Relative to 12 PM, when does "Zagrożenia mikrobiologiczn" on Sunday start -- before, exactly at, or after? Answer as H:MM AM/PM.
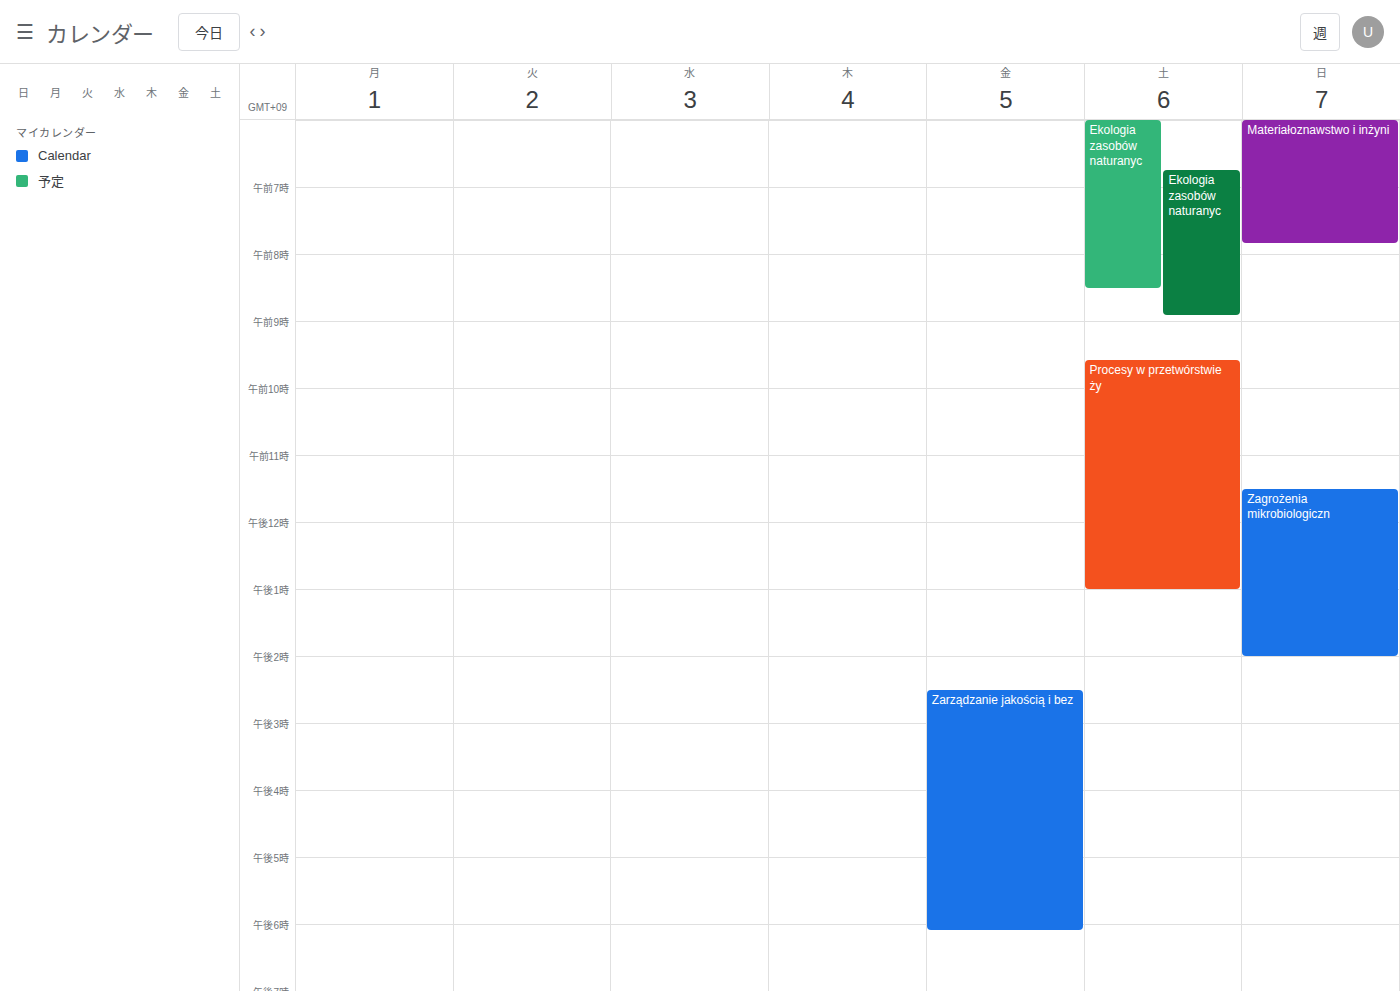
11:30 AM -- before 12 PM, 30 minutes above the 12 PM line.